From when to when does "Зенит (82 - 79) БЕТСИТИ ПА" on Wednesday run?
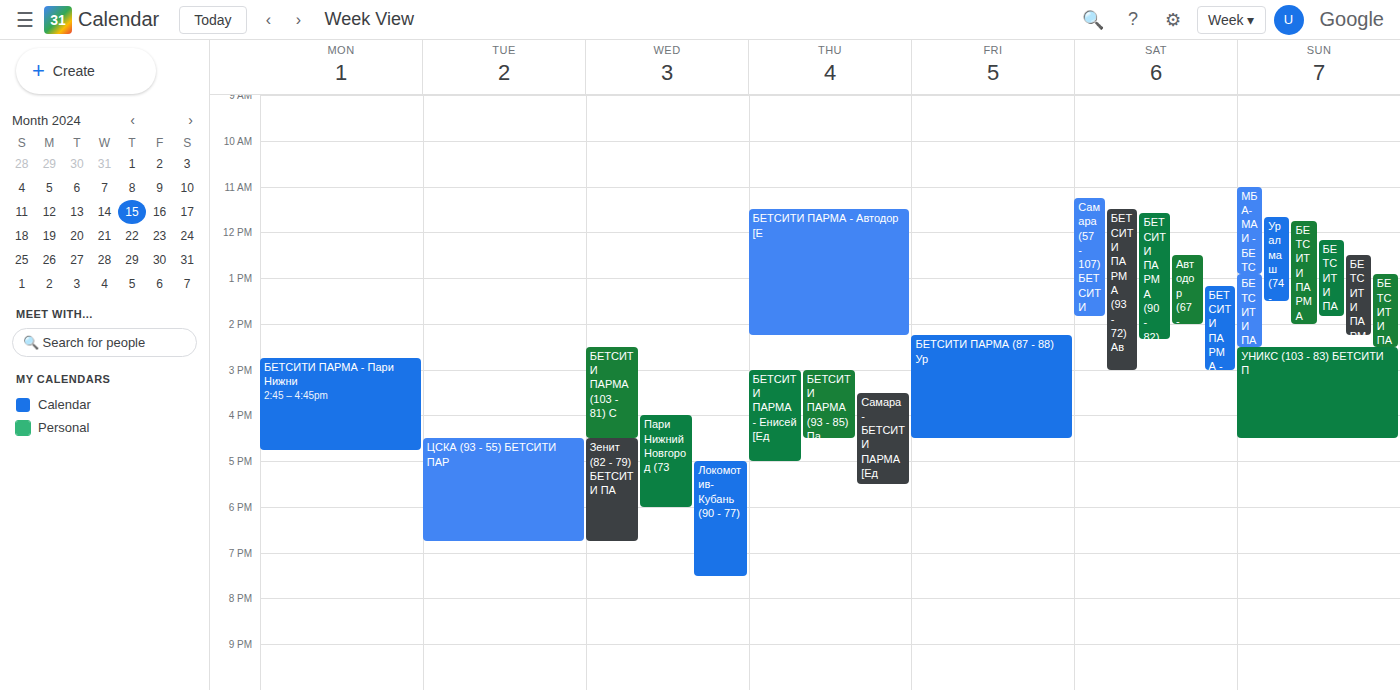
4:30 PM to 6:45 PM